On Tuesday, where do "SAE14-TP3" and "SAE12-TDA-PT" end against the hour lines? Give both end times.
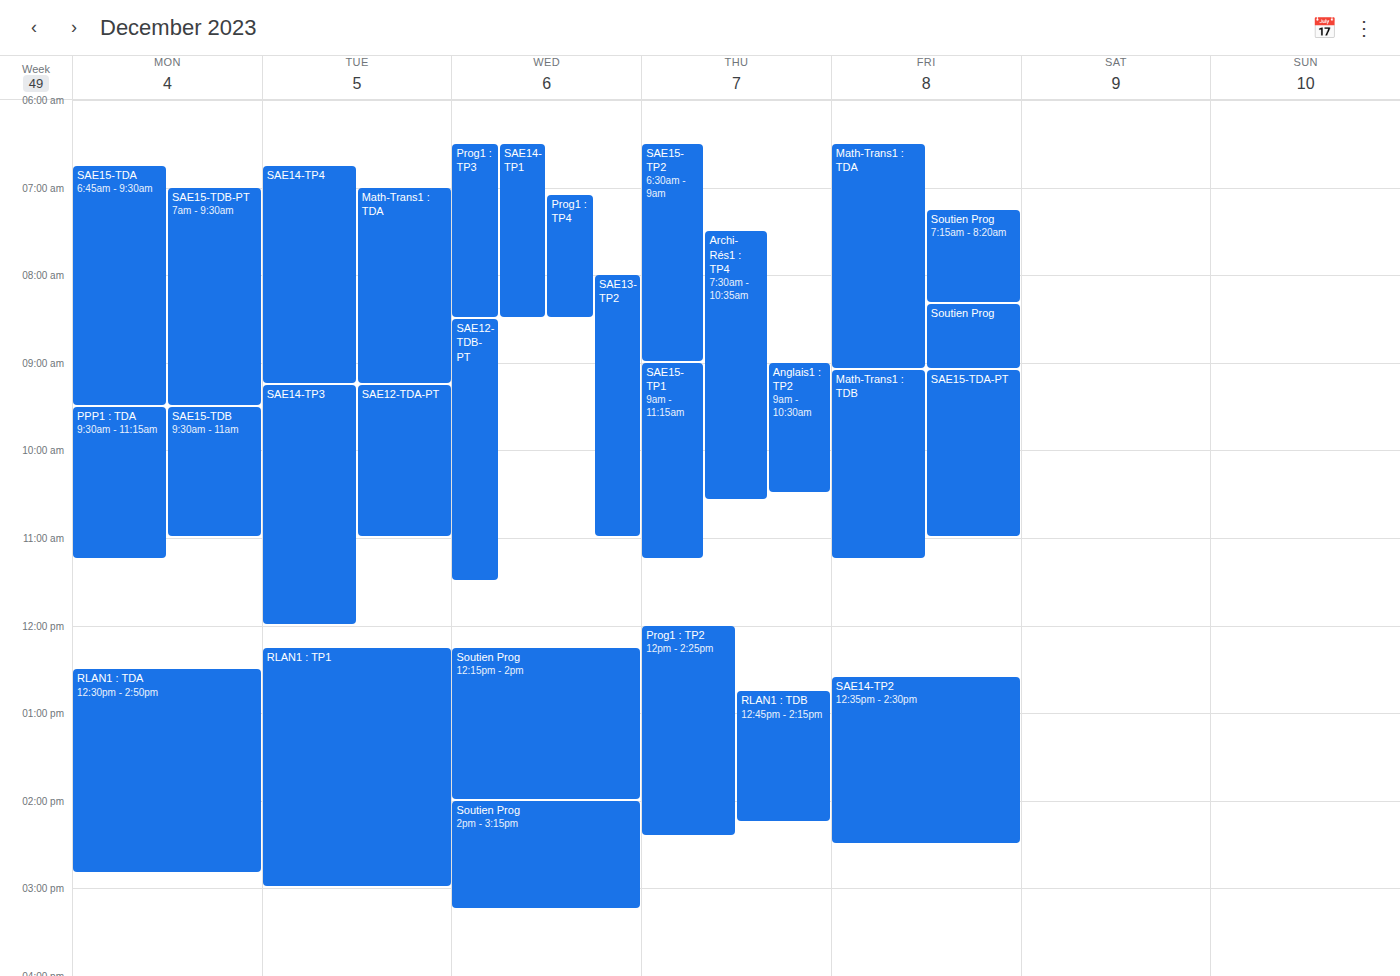
"SAE14-TP3": 12:00 PM, exactly on the 12 PM line. "SAE12-TDA-PT": 11:00 AM, exactly on the 11 AM line.